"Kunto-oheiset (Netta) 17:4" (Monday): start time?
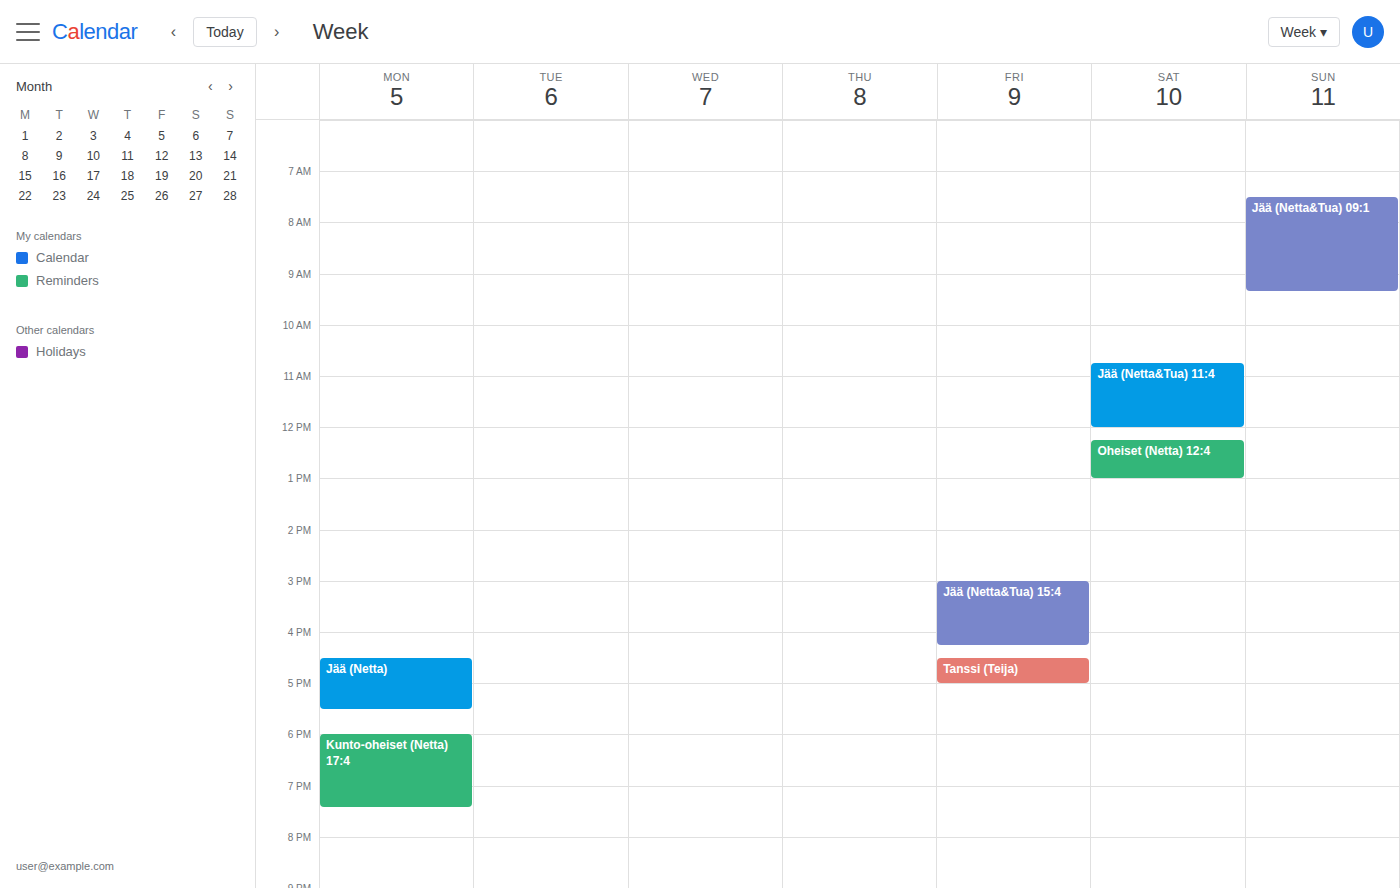
6:00 PM